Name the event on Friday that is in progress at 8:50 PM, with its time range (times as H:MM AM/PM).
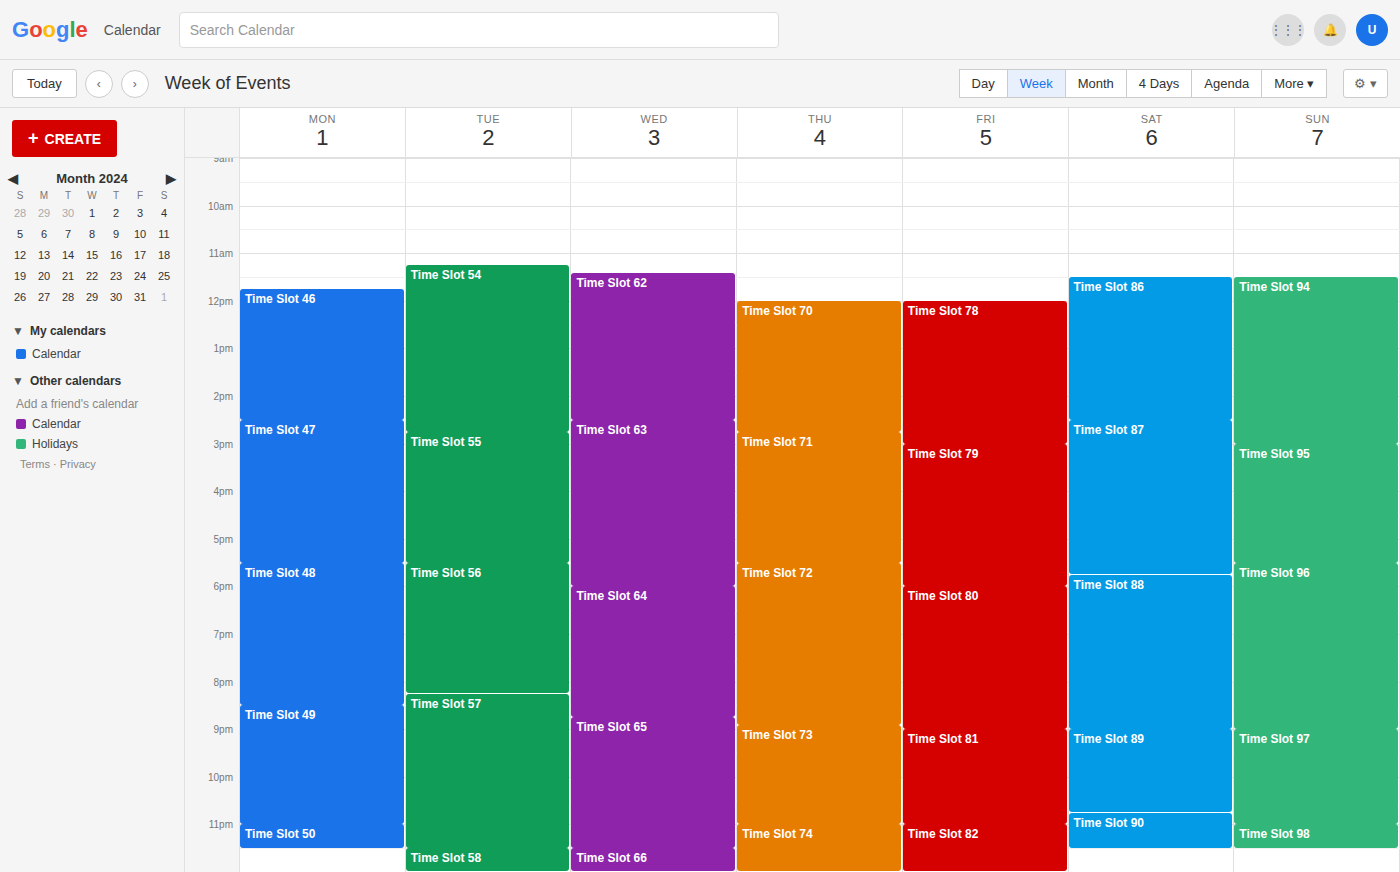
"Time Slot 80", 6:00 PM to 9:00 PM